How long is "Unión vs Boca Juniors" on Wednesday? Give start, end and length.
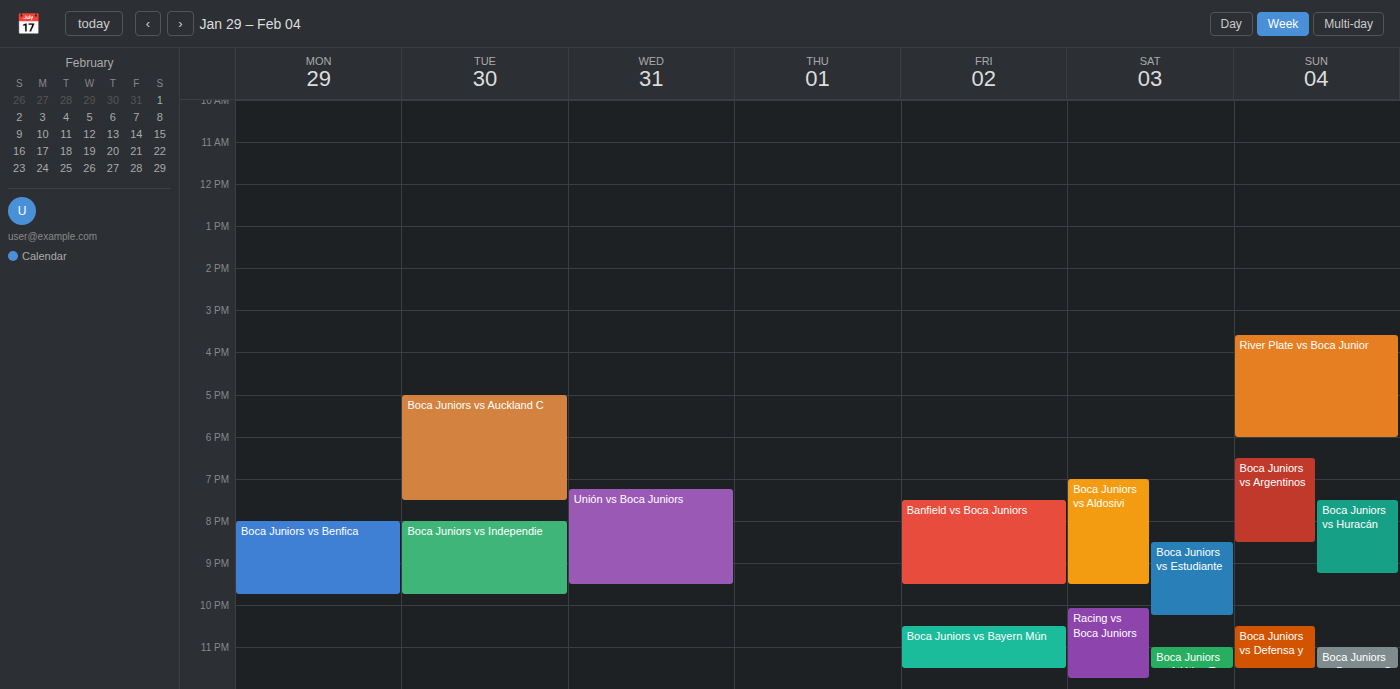
7:15 PM to 9:30 PM, 2 hours 15 minutes